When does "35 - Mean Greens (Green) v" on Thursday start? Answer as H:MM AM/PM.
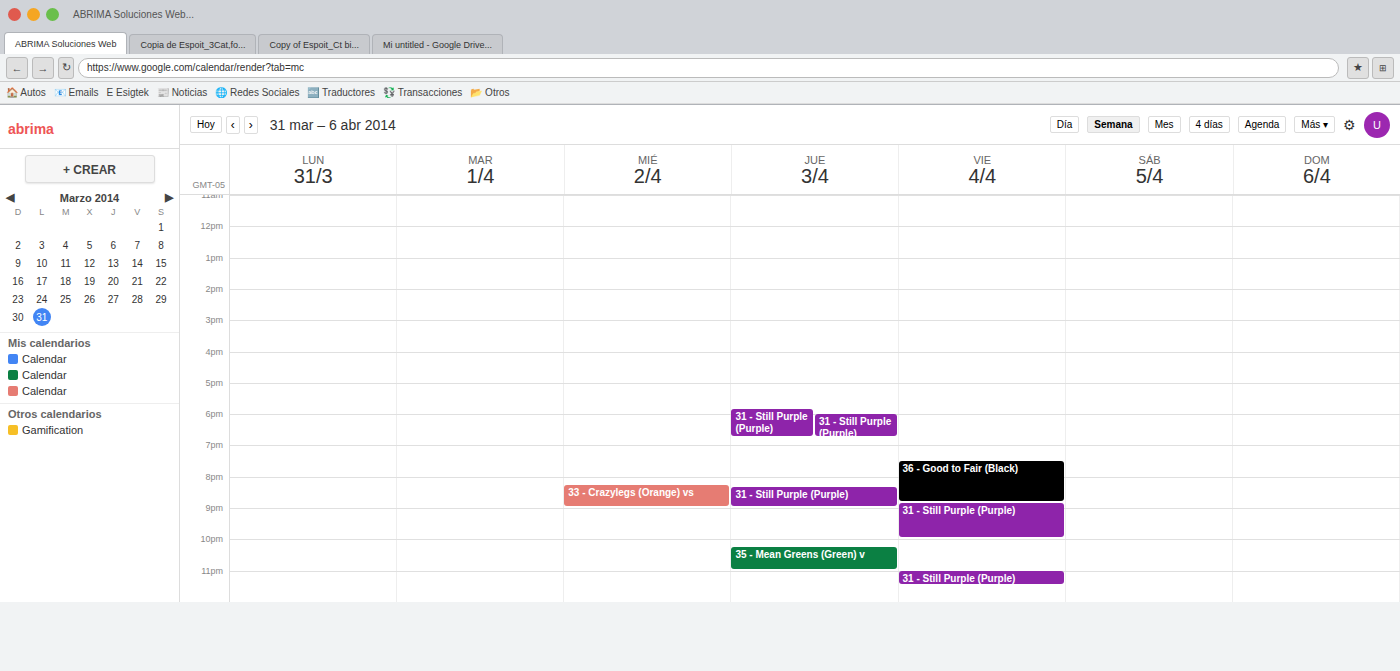
10:15 PM